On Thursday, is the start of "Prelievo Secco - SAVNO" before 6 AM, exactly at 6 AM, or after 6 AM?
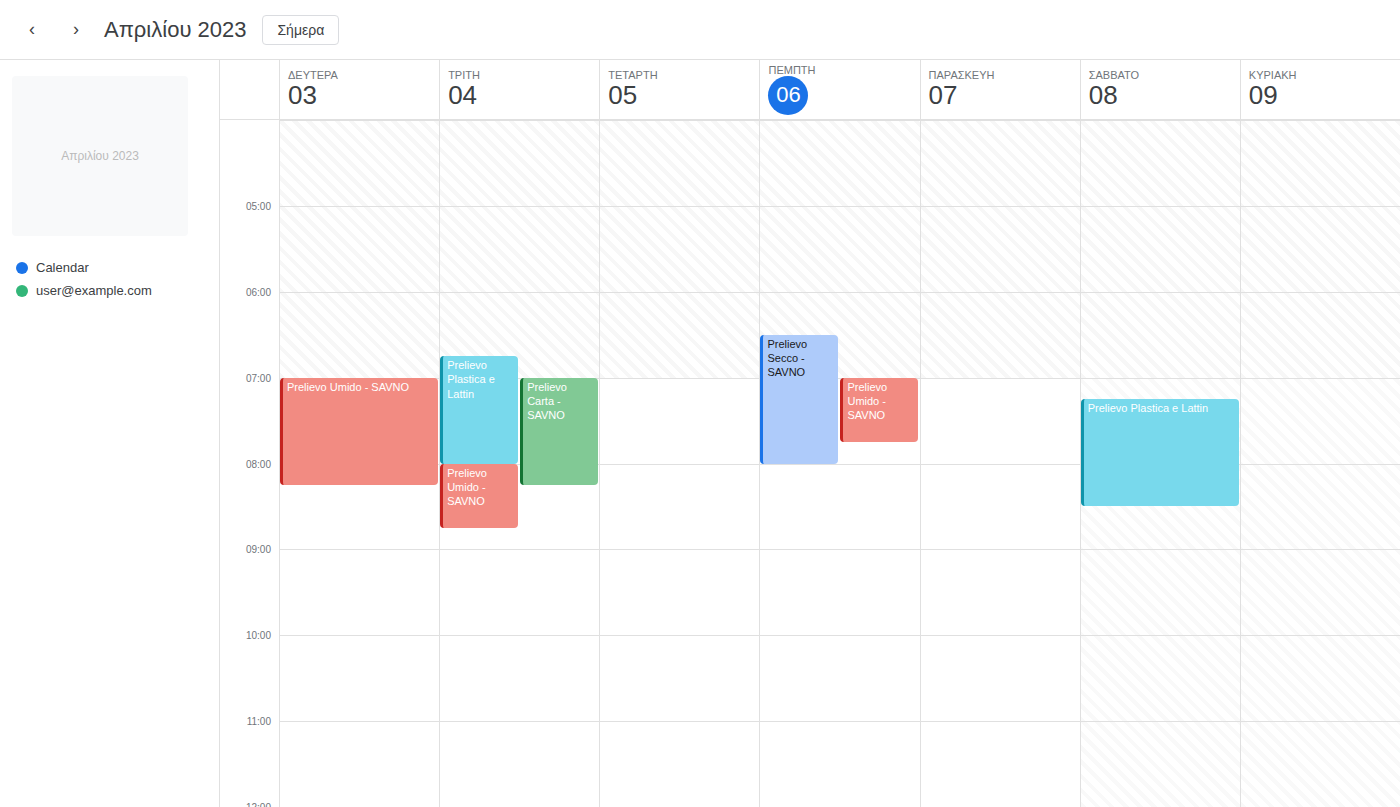
6:30 AM -- after 6 AM, 30 minutes below the 6 AM line.